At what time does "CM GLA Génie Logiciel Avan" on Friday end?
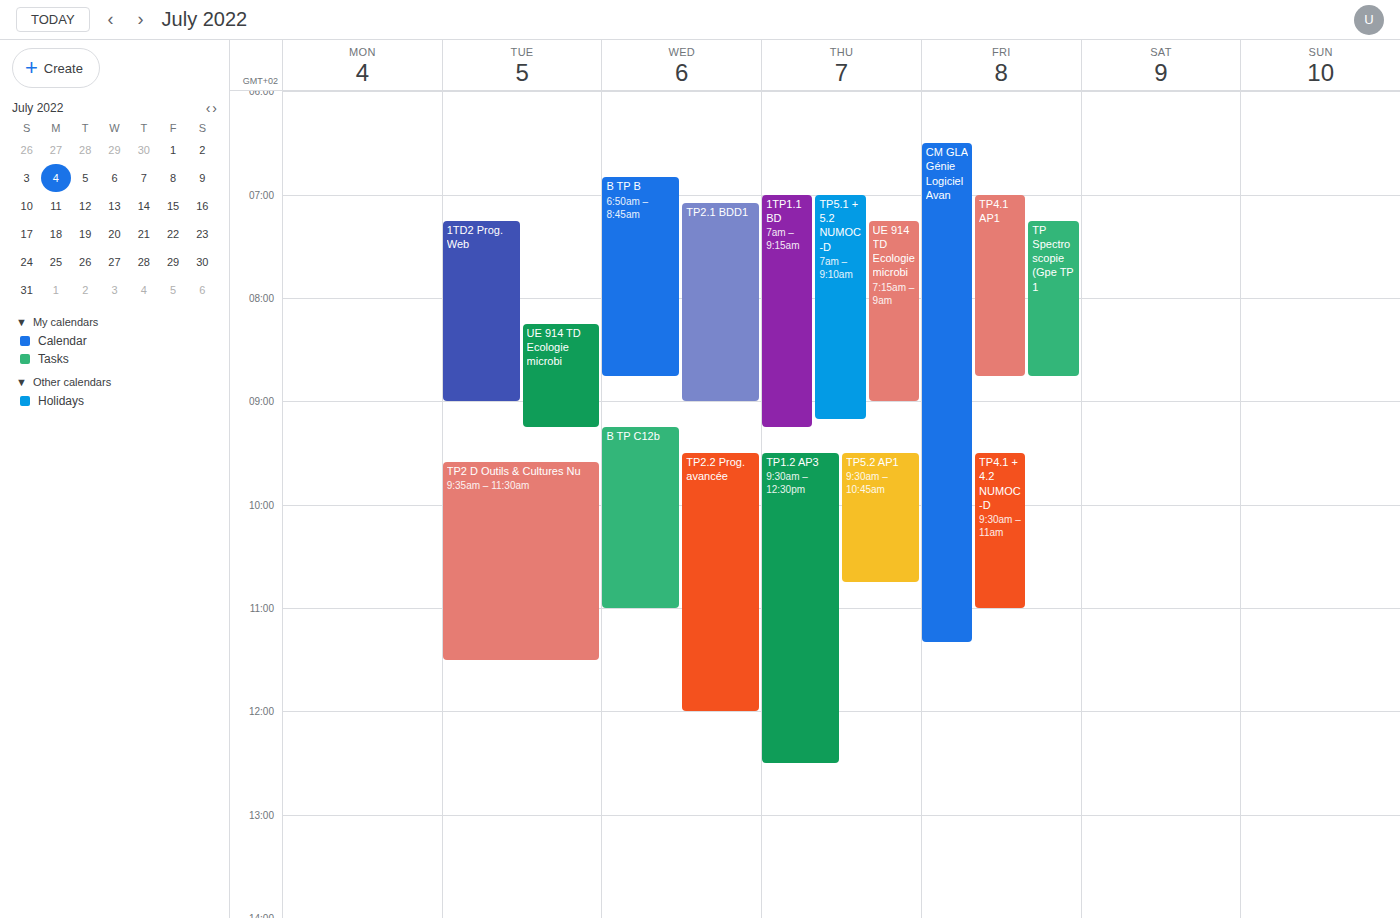
11:20 AM